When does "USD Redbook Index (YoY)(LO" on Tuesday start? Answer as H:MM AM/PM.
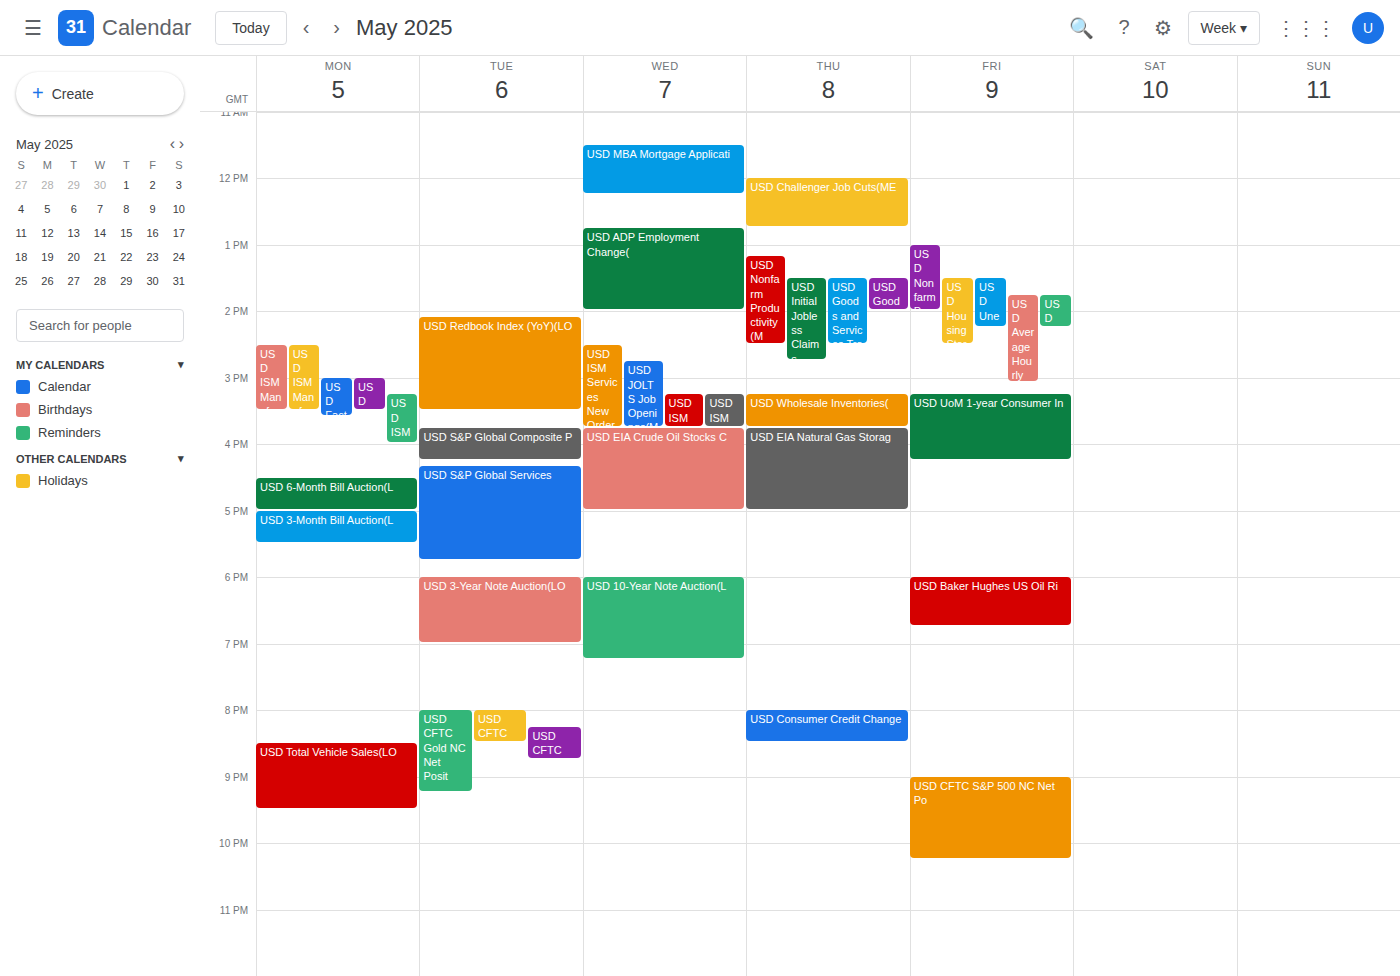
2:05 PM